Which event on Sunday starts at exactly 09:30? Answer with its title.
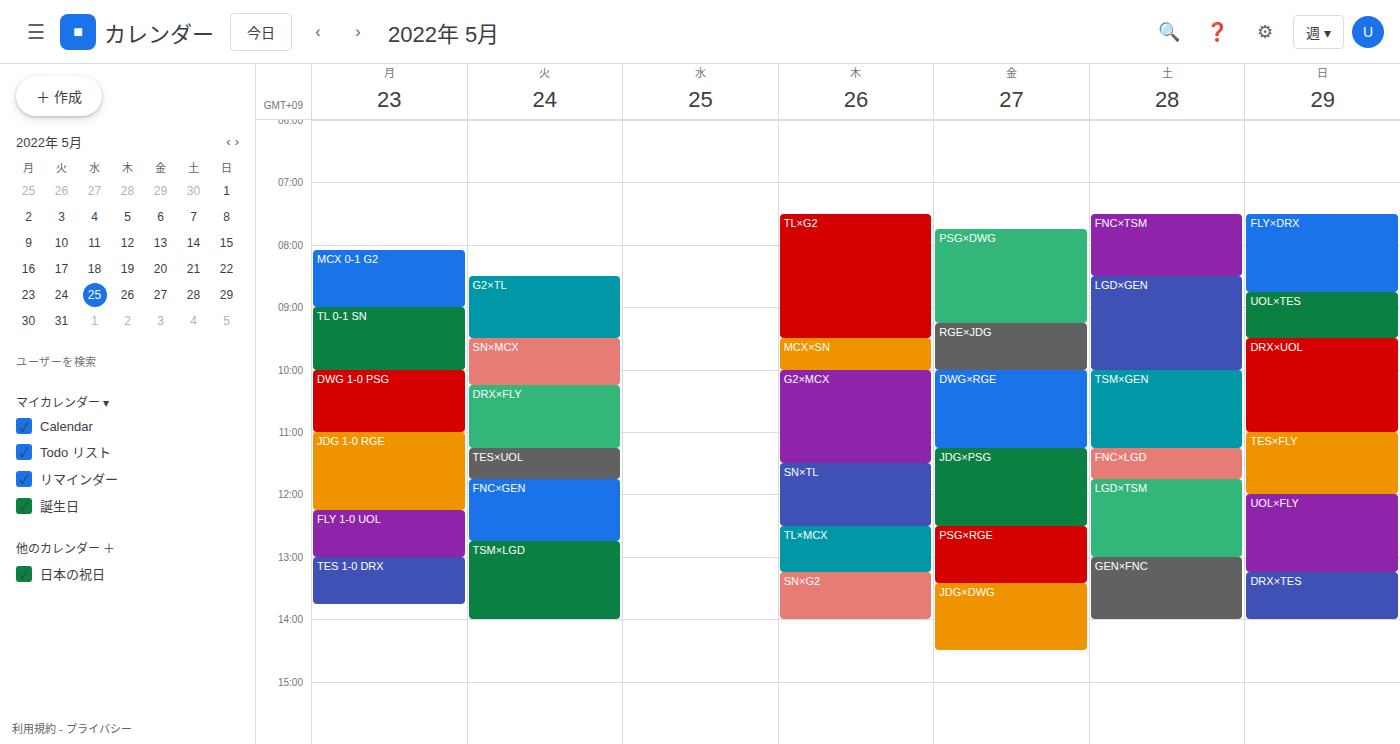
"DRX×UOL"